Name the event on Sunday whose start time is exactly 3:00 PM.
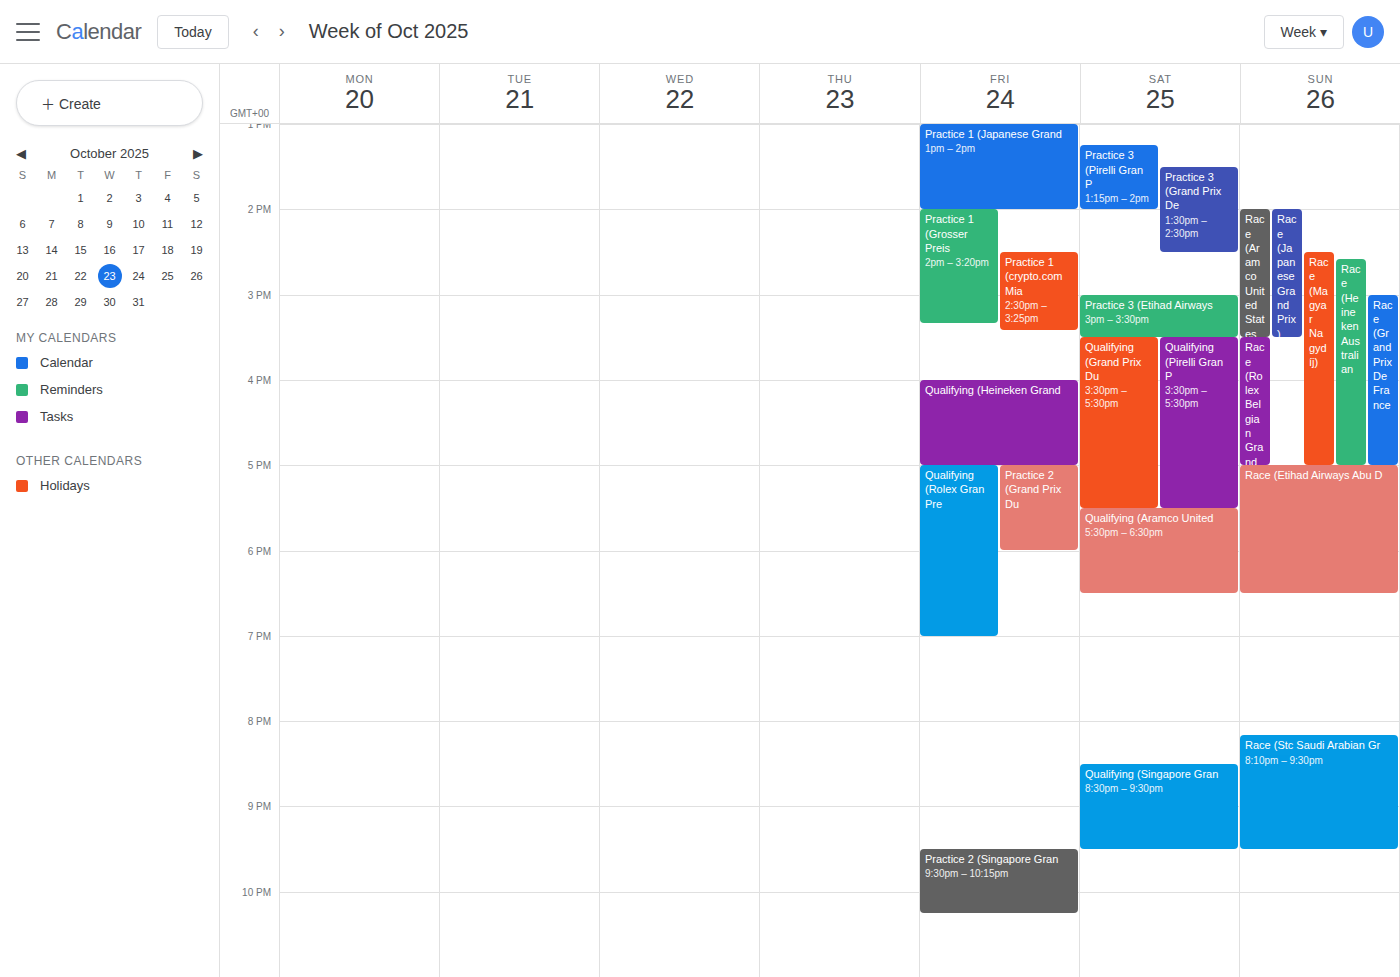
"Race (Grand Prix De France"